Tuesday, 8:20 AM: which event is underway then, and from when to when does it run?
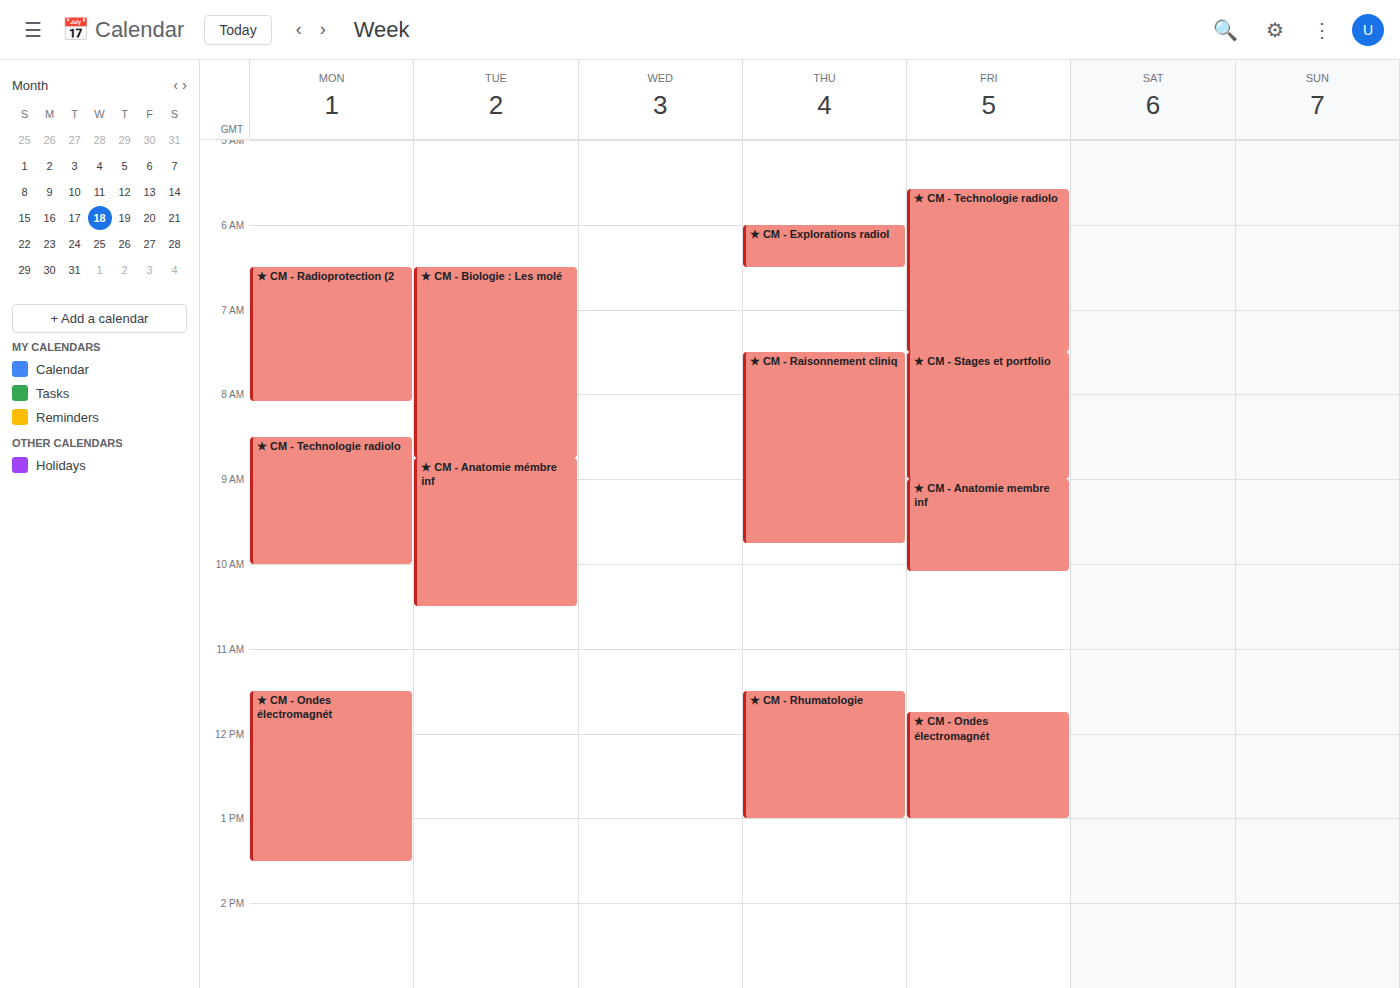
"★ CM - Biologie : Les molé", 6:30 AM to 8:45 AM